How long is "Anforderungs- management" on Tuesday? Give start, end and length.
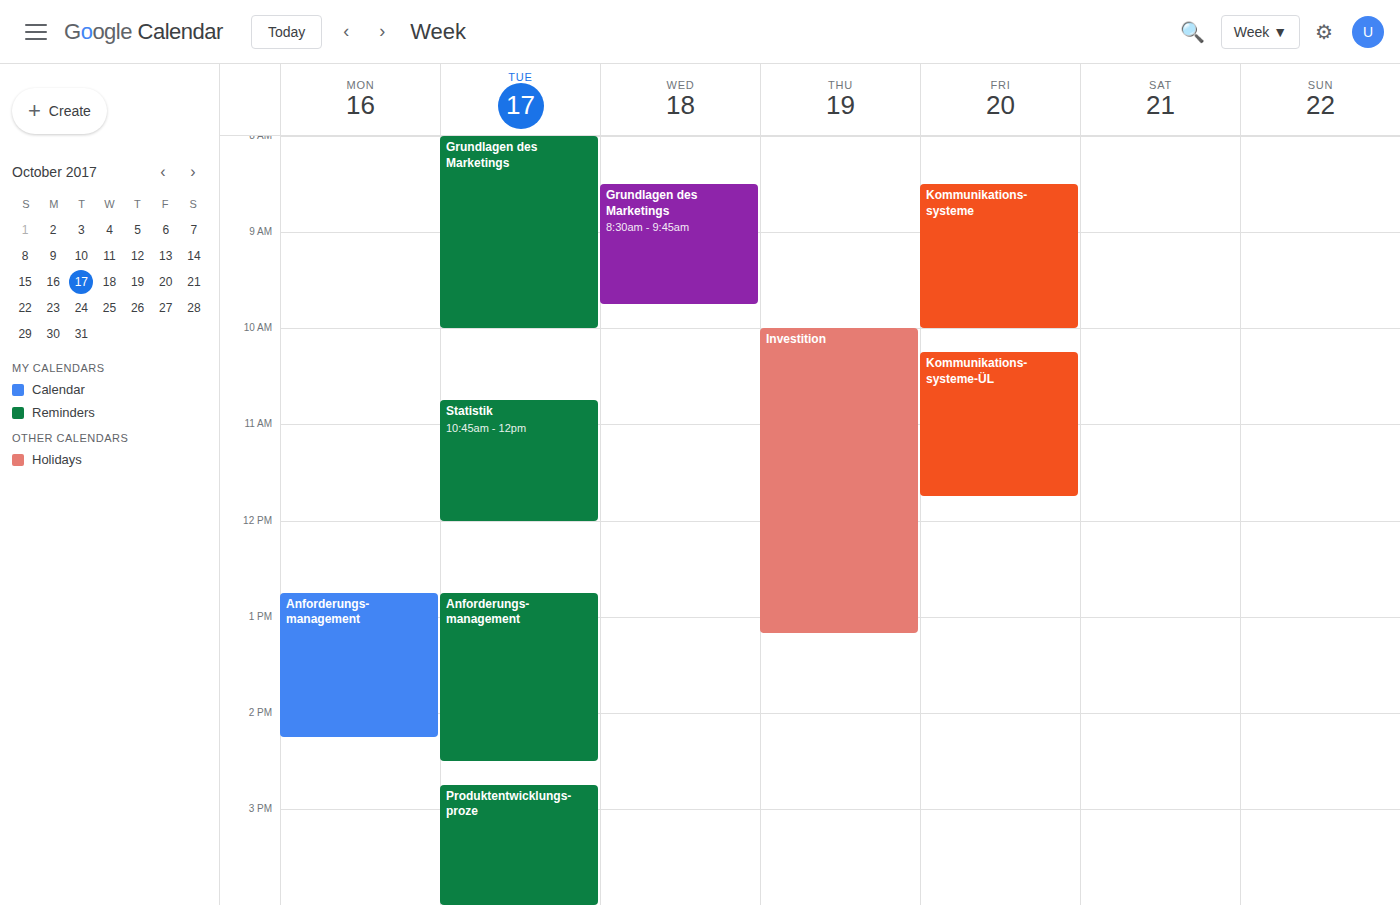
12:45 PM to 2:30 PM, 1 hour 45 minutes